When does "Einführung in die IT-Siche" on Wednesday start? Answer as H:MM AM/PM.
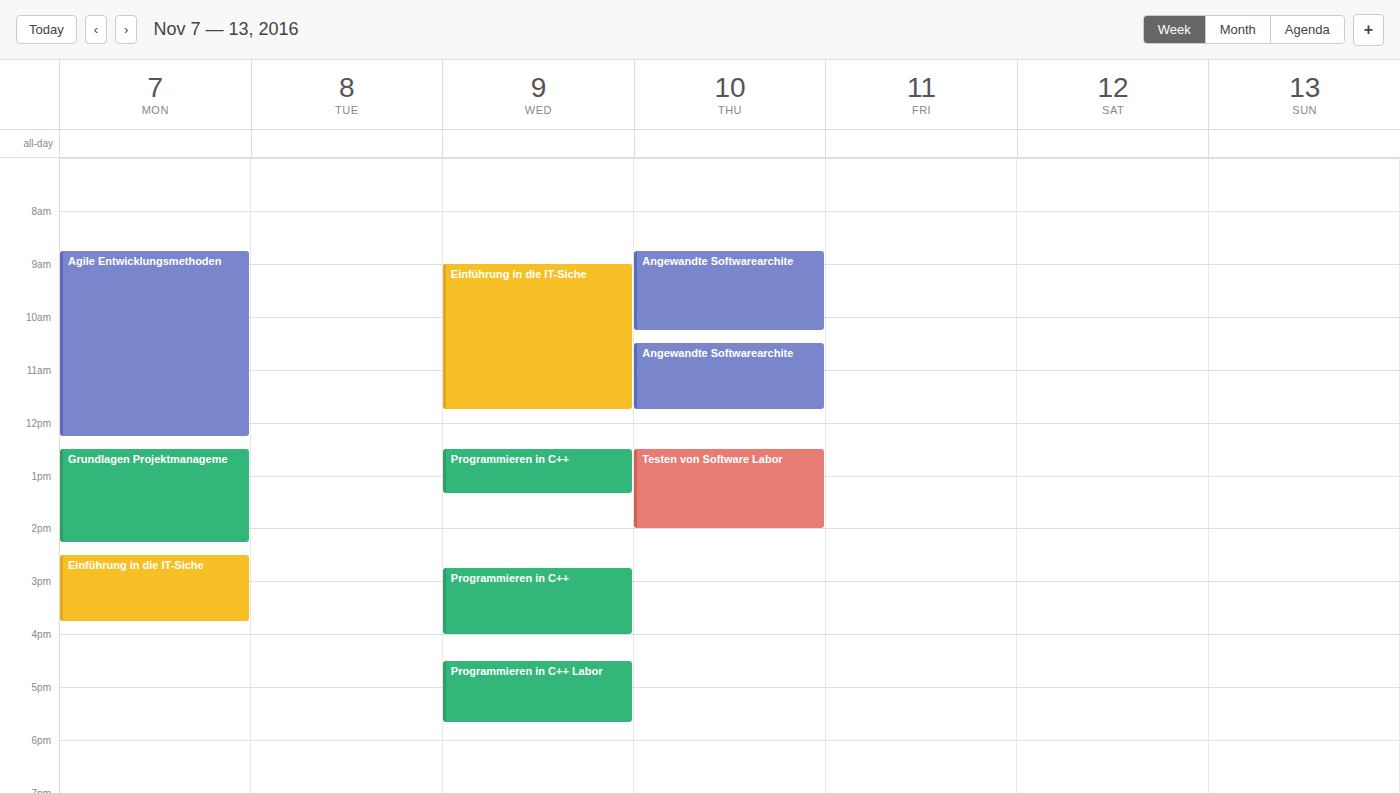
9:00 AM